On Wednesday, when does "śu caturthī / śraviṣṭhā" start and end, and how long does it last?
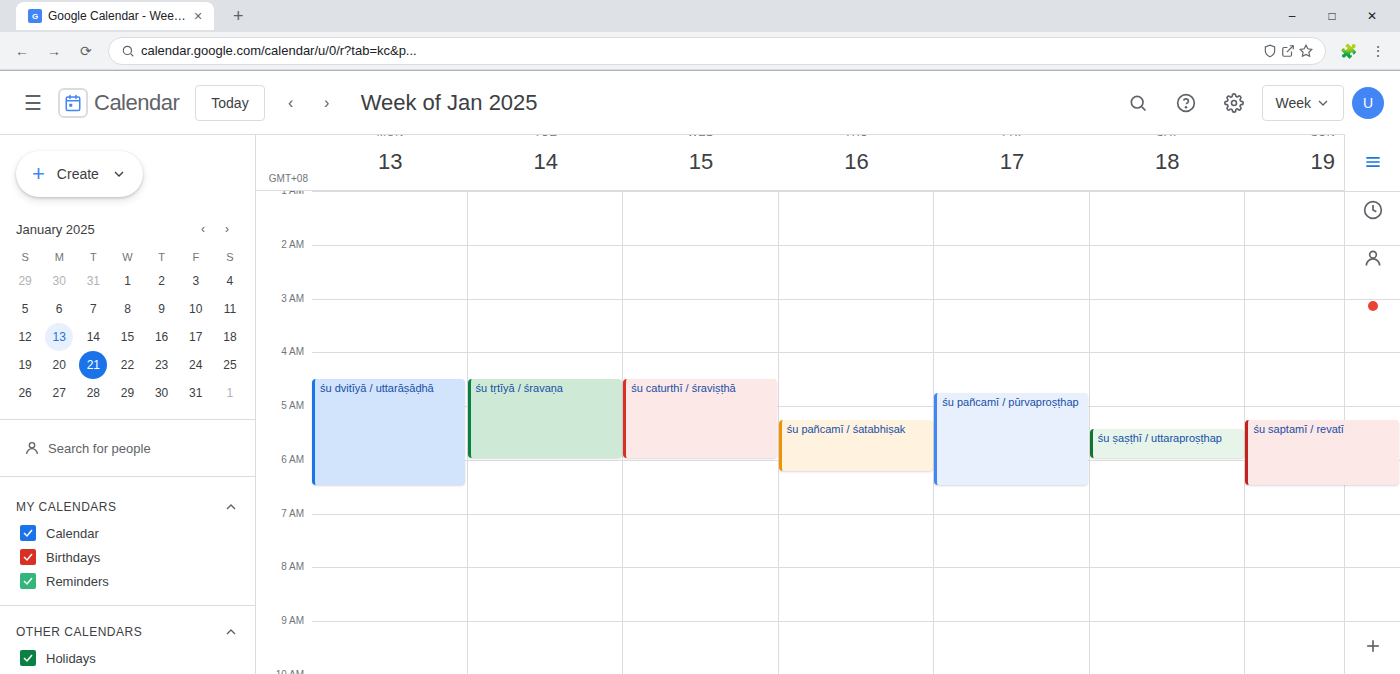
04:30 to 06:00, 1 hour 30 minutes